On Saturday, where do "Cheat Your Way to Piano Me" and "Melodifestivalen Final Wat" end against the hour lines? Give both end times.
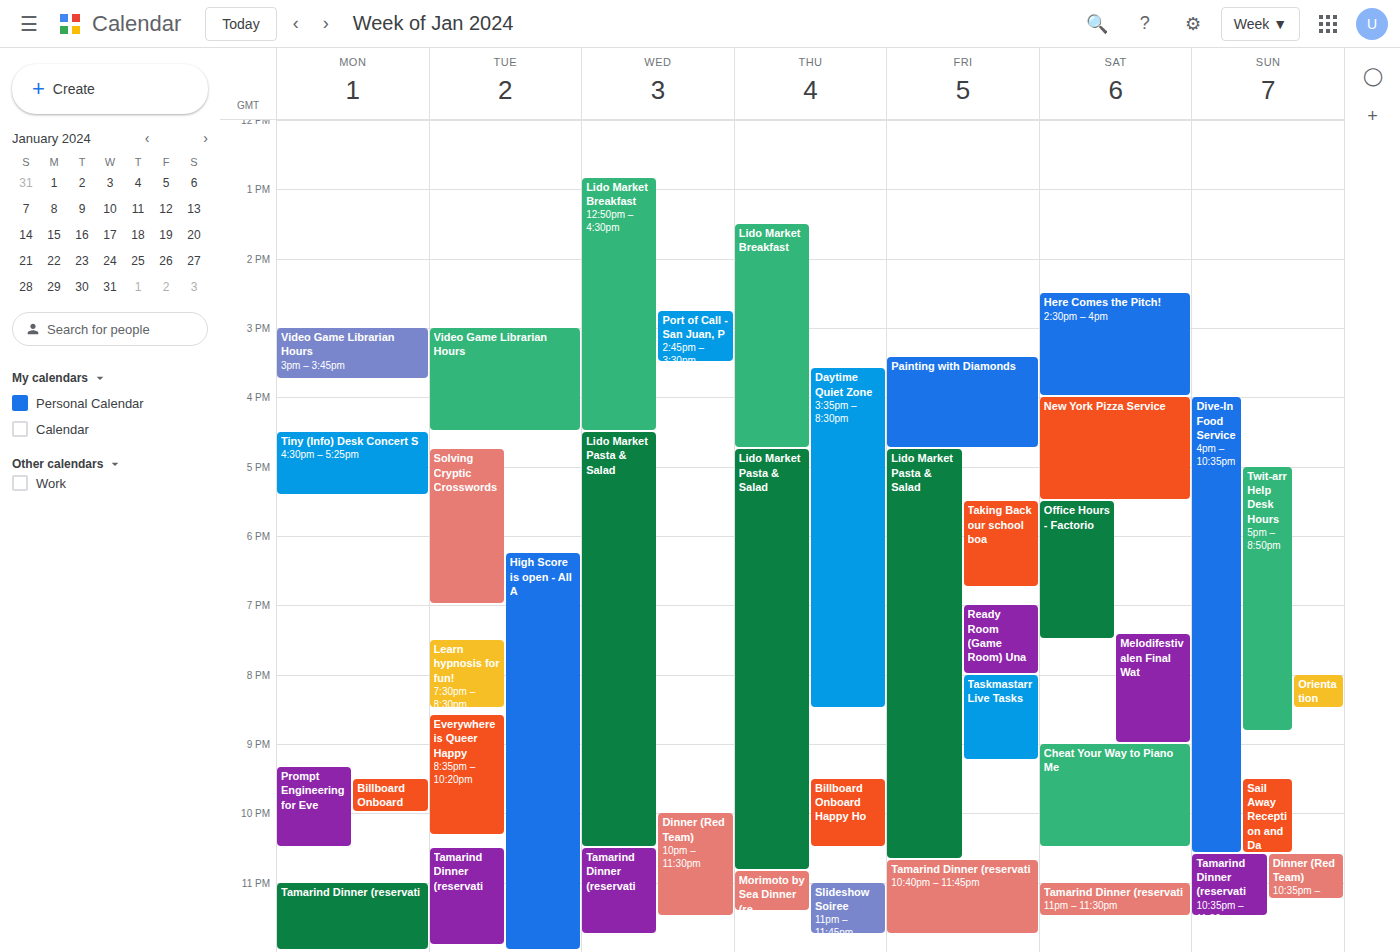
"Cheat Your Way to Piano Me": 10:30 PM, halfway between the 10 PM and 11 PM lines. "Melodifestivalen Final Wat": 9:00 PM, exactly on the 9 PM line.